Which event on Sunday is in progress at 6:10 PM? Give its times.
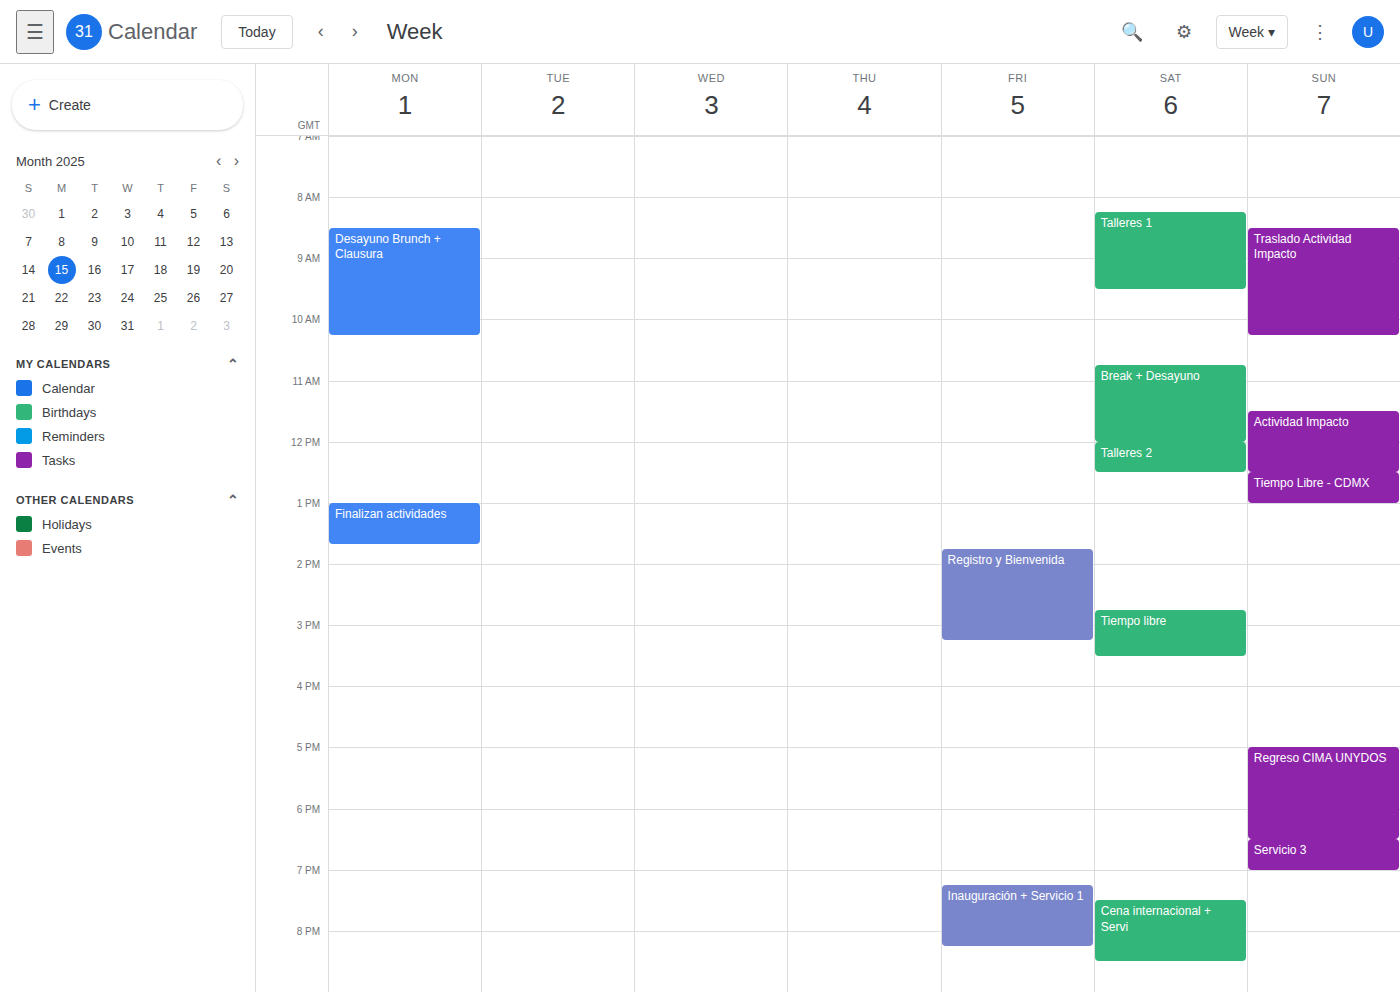
"Regreso CIMA UNYDOS", 5:00 PM to 6:30 PM